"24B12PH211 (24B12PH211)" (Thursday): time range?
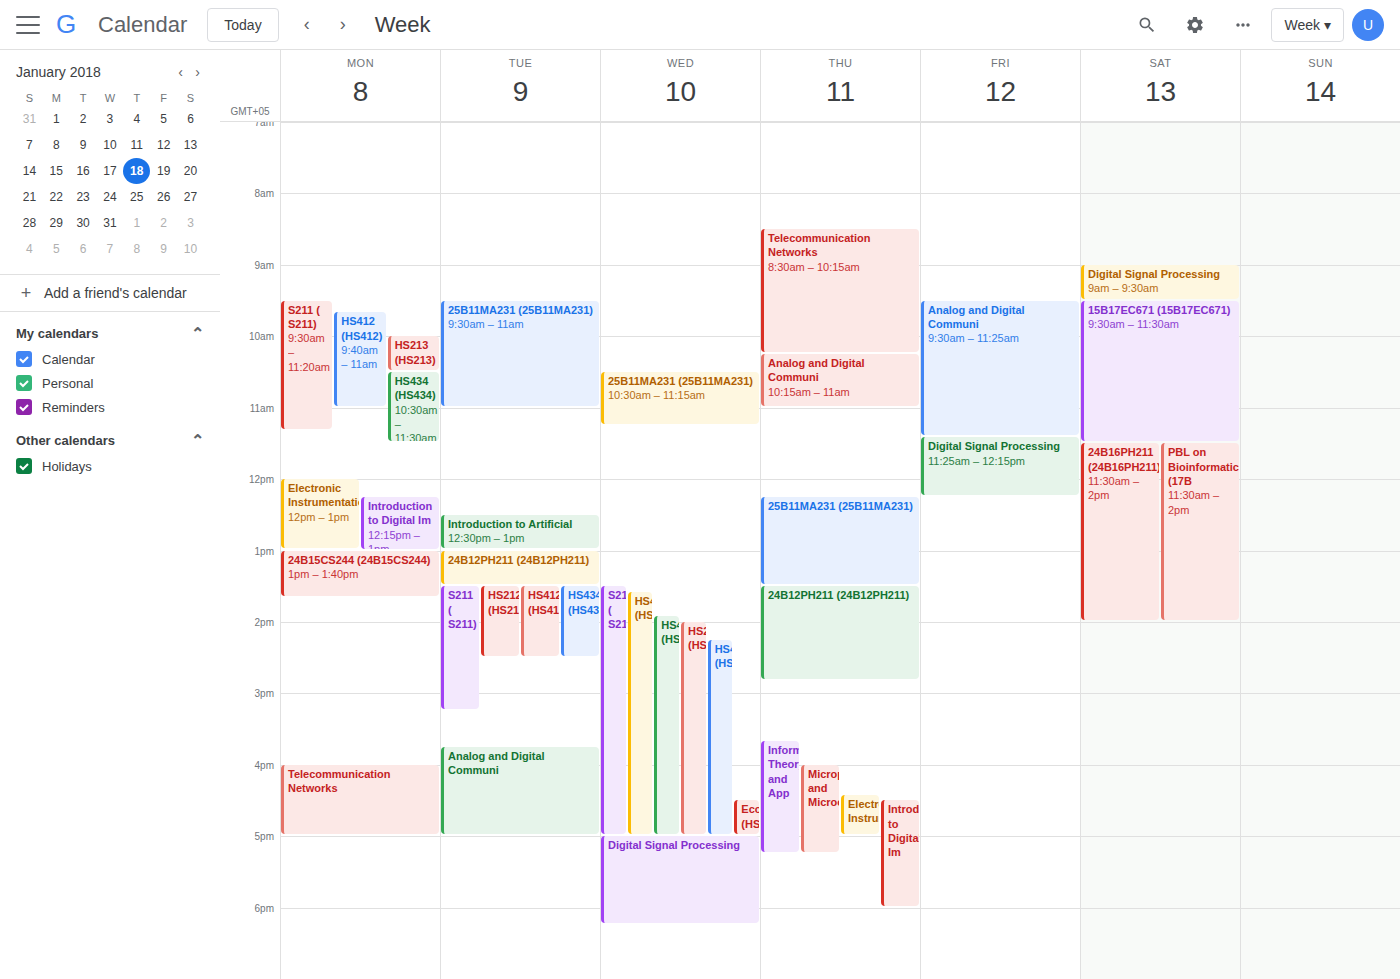
1:30 PM to 2:50 PM